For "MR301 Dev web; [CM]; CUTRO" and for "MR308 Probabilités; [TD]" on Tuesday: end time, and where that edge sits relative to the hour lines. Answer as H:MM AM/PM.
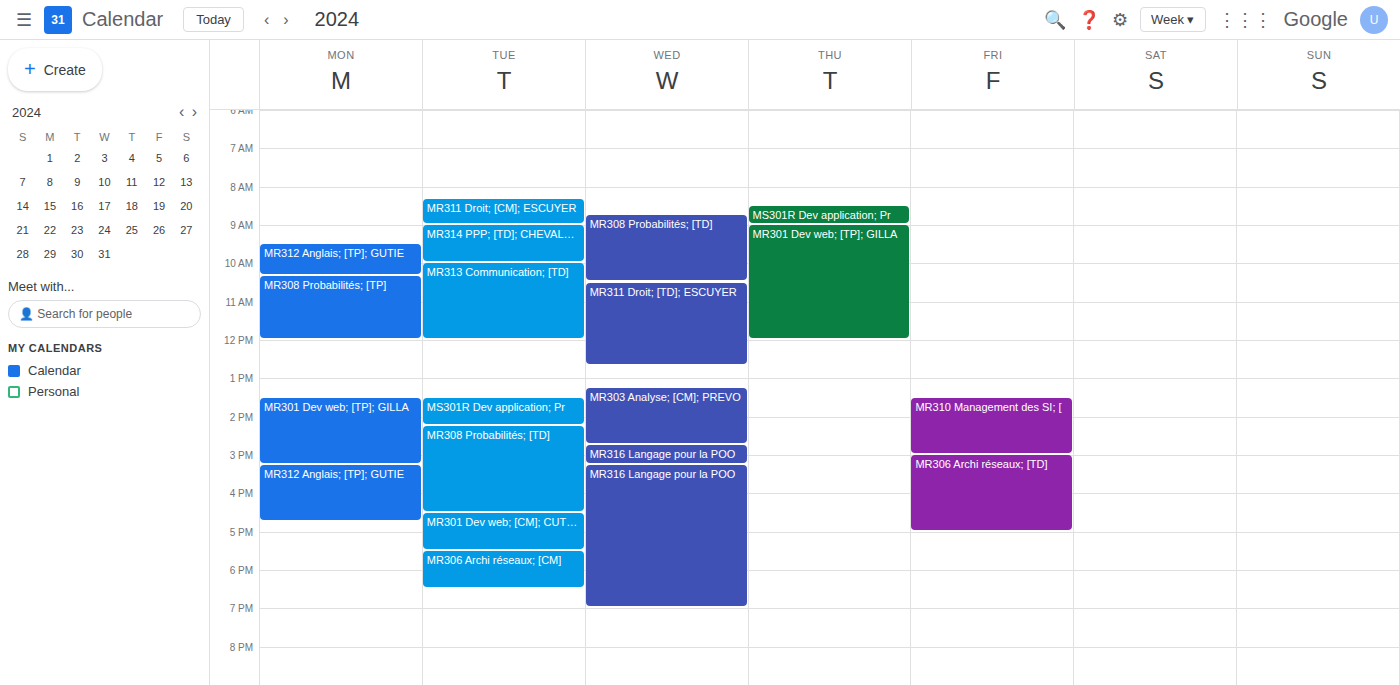
"MR301 Dev web; [CM]; CUTRO": 5:30 PM, halfway between the 5 PM and 6 PM lines. "MR308 Probabilités; [TD]": 4:30 PM, halfway between the 4 PM and 5 PM lines.